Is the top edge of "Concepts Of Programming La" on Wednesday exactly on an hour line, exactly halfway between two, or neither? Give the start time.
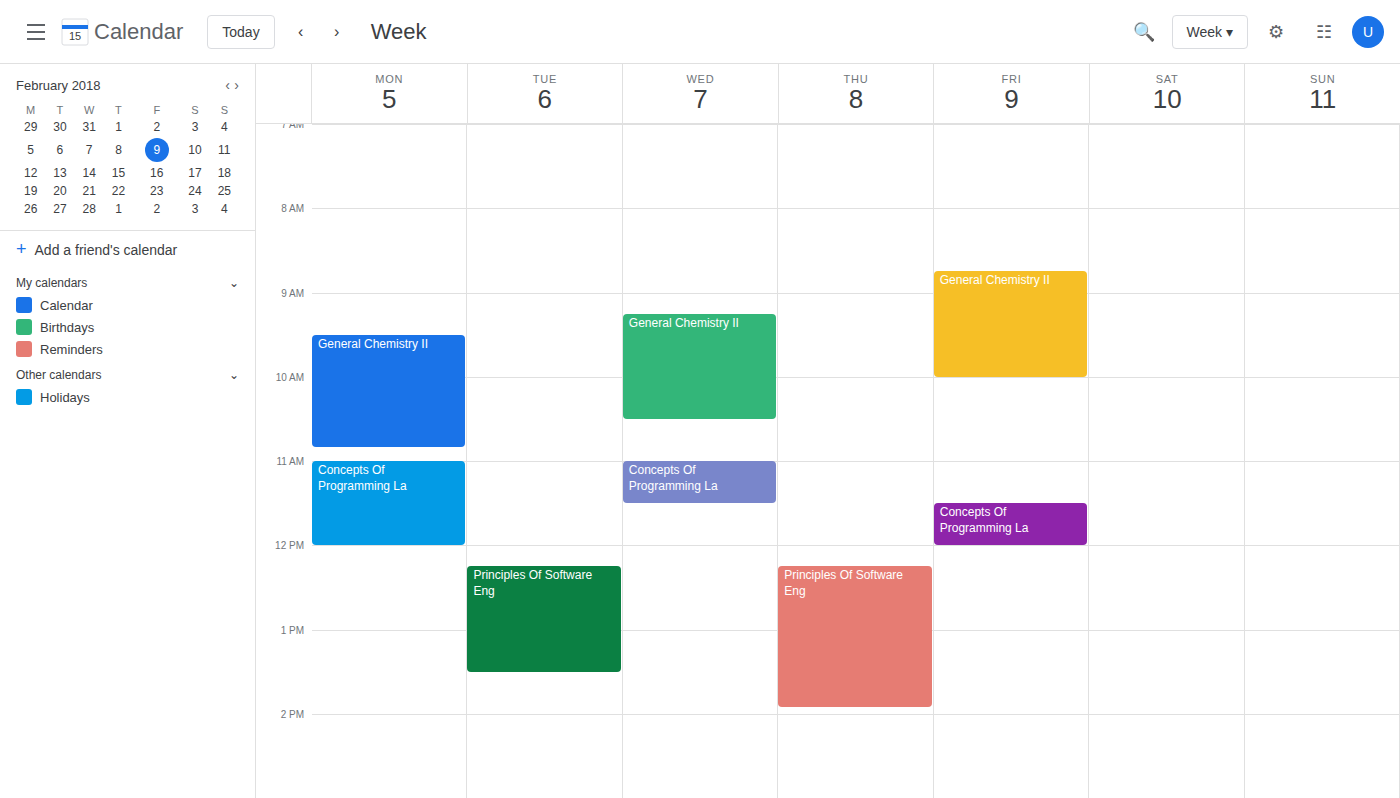
11:00 AM -- exactly on the 11 AM line.